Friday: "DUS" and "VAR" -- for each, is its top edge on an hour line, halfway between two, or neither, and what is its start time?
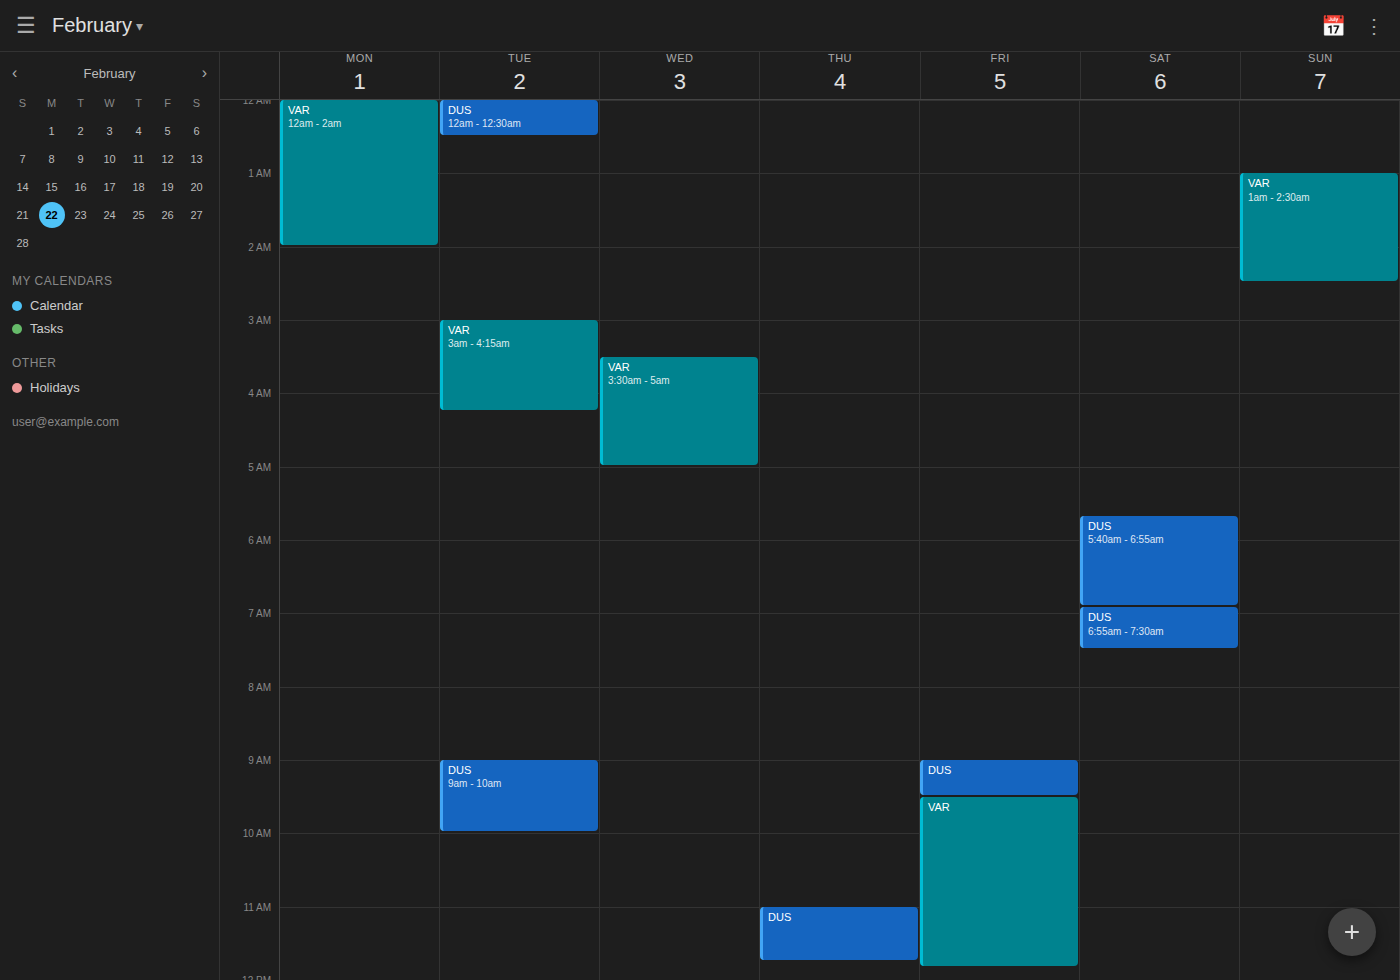
"DUS": 09:00, exactly on the 09:00 line. "VAR": 09:30, halfway between the 09:00 and 10:00 lines.